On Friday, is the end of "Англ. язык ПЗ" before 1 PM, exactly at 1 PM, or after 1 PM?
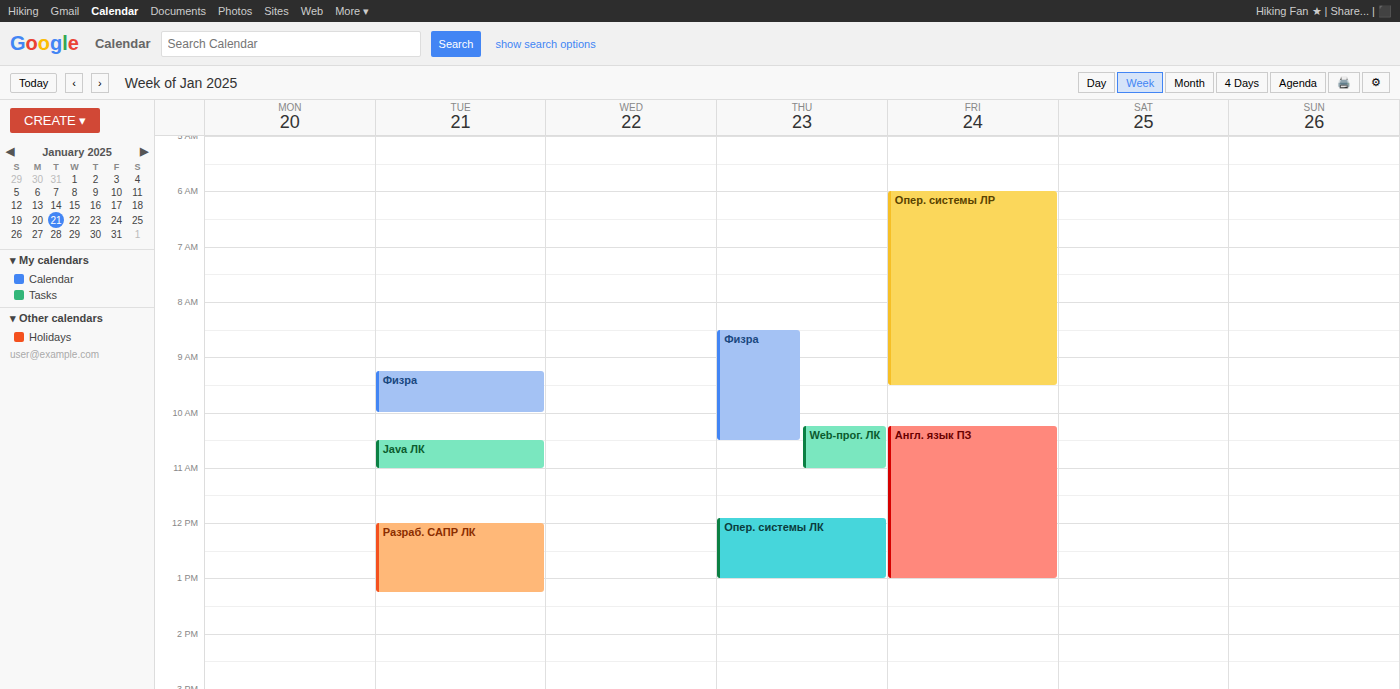
1:00 PM -- exactly at 1 PM, on the 1 PM line.